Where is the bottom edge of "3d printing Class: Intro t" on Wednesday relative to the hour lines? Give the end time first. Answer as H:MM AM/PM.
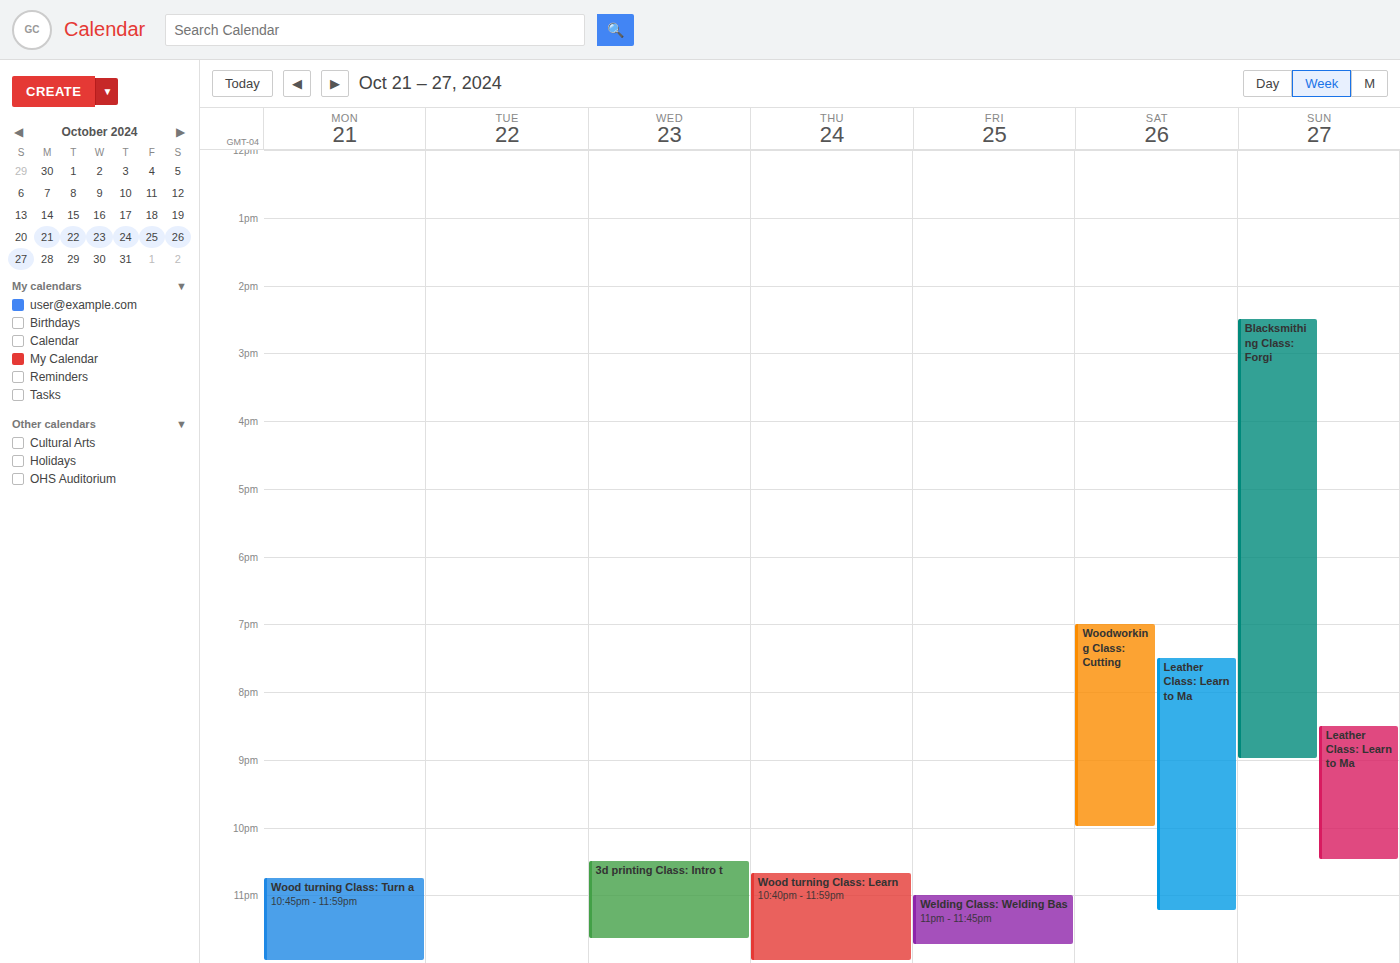
11:40 PM -- neither: 40 minutes below the 11 PM line and 20 minutes above the 12 AM line.